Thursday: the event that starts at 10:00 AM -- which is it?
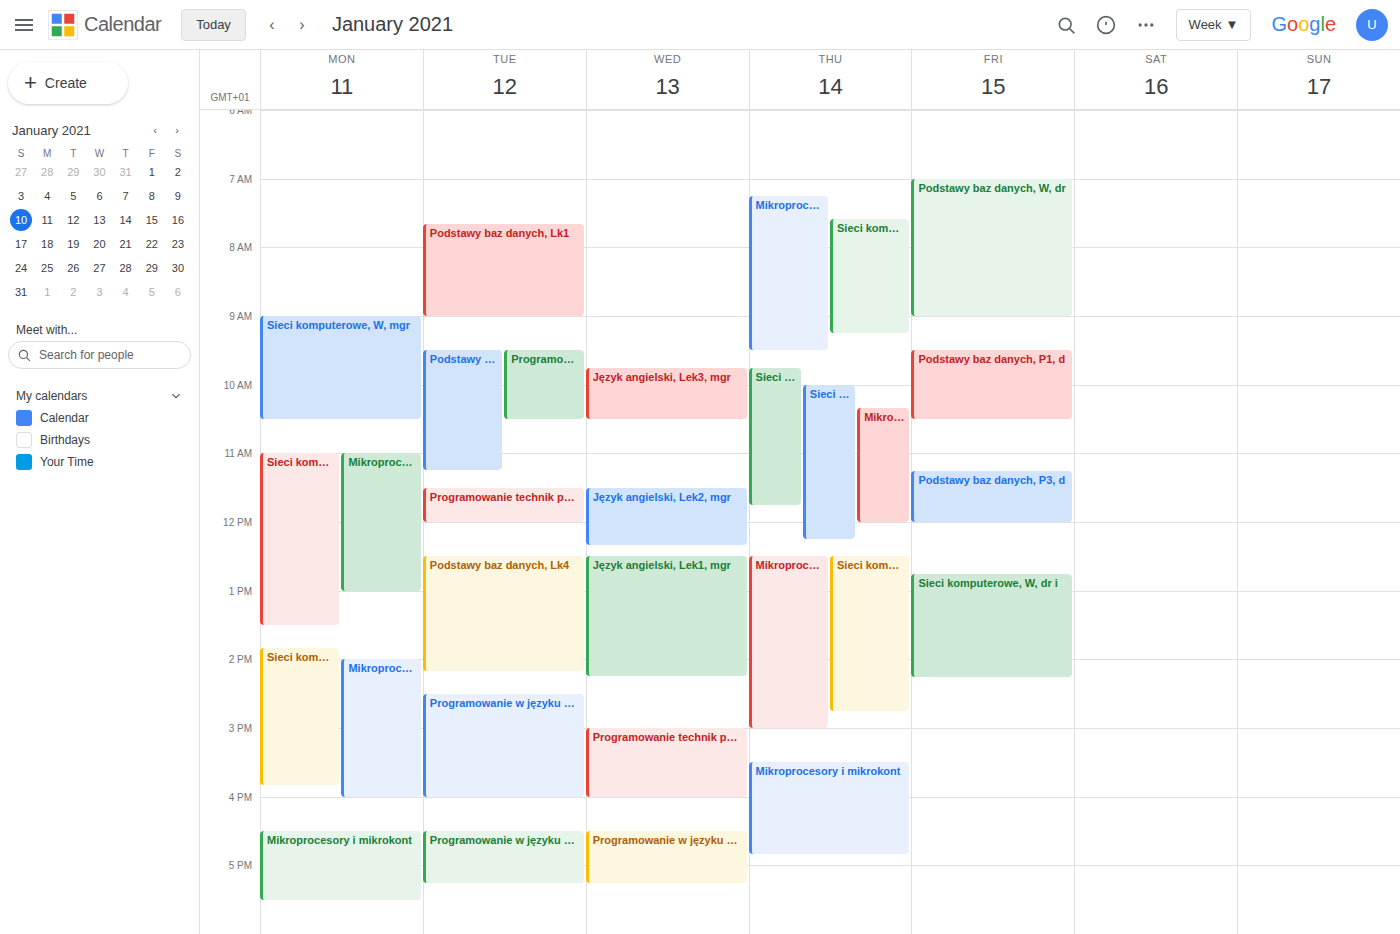
"Sieci komputerowe, L1, dr"